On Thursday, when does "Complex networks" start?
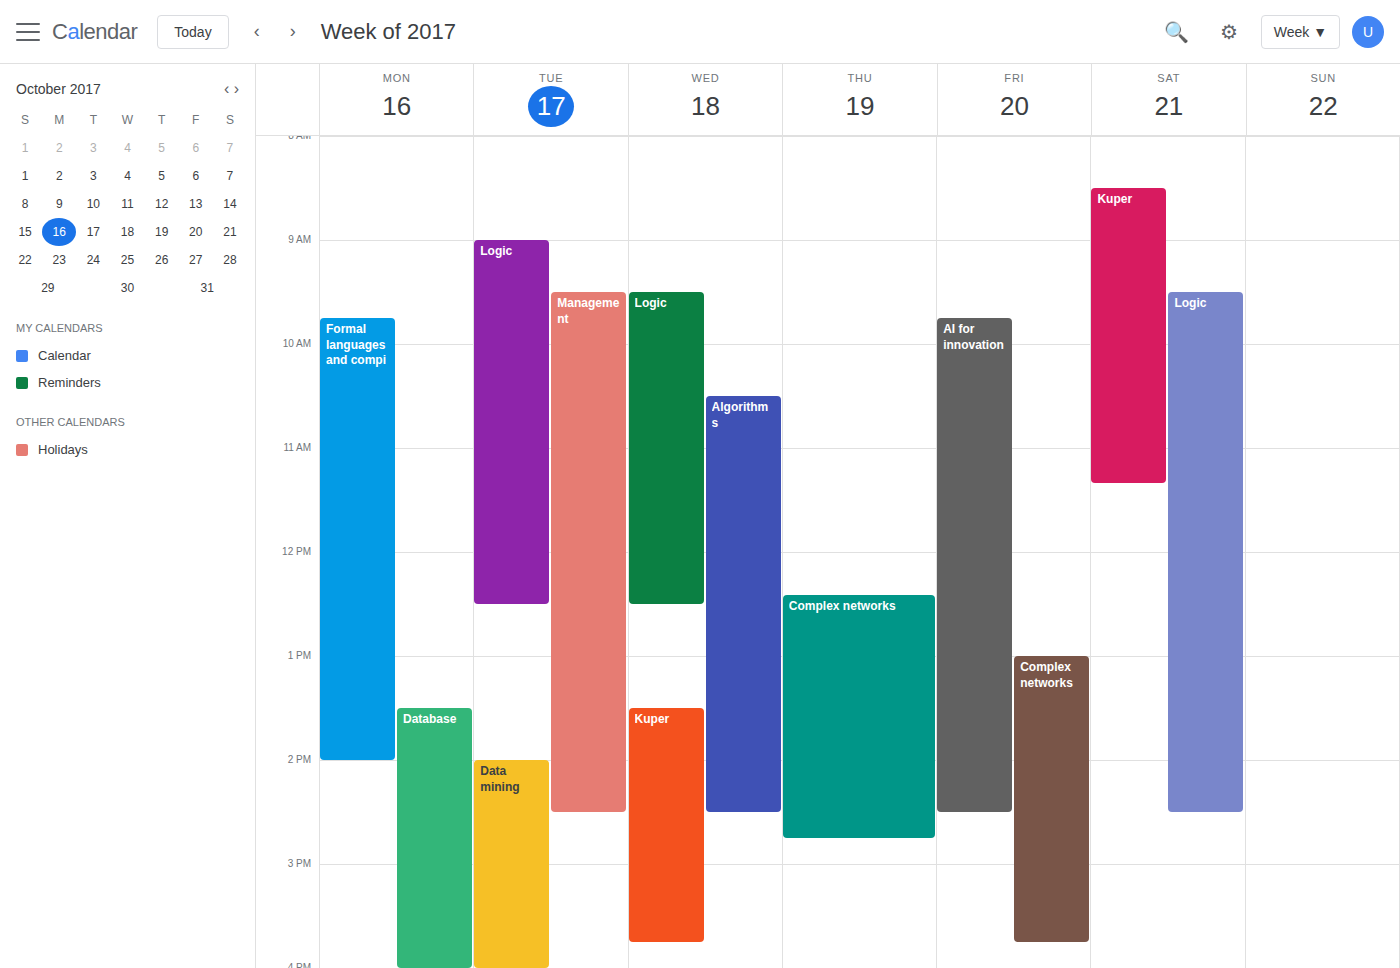
12:25 PM